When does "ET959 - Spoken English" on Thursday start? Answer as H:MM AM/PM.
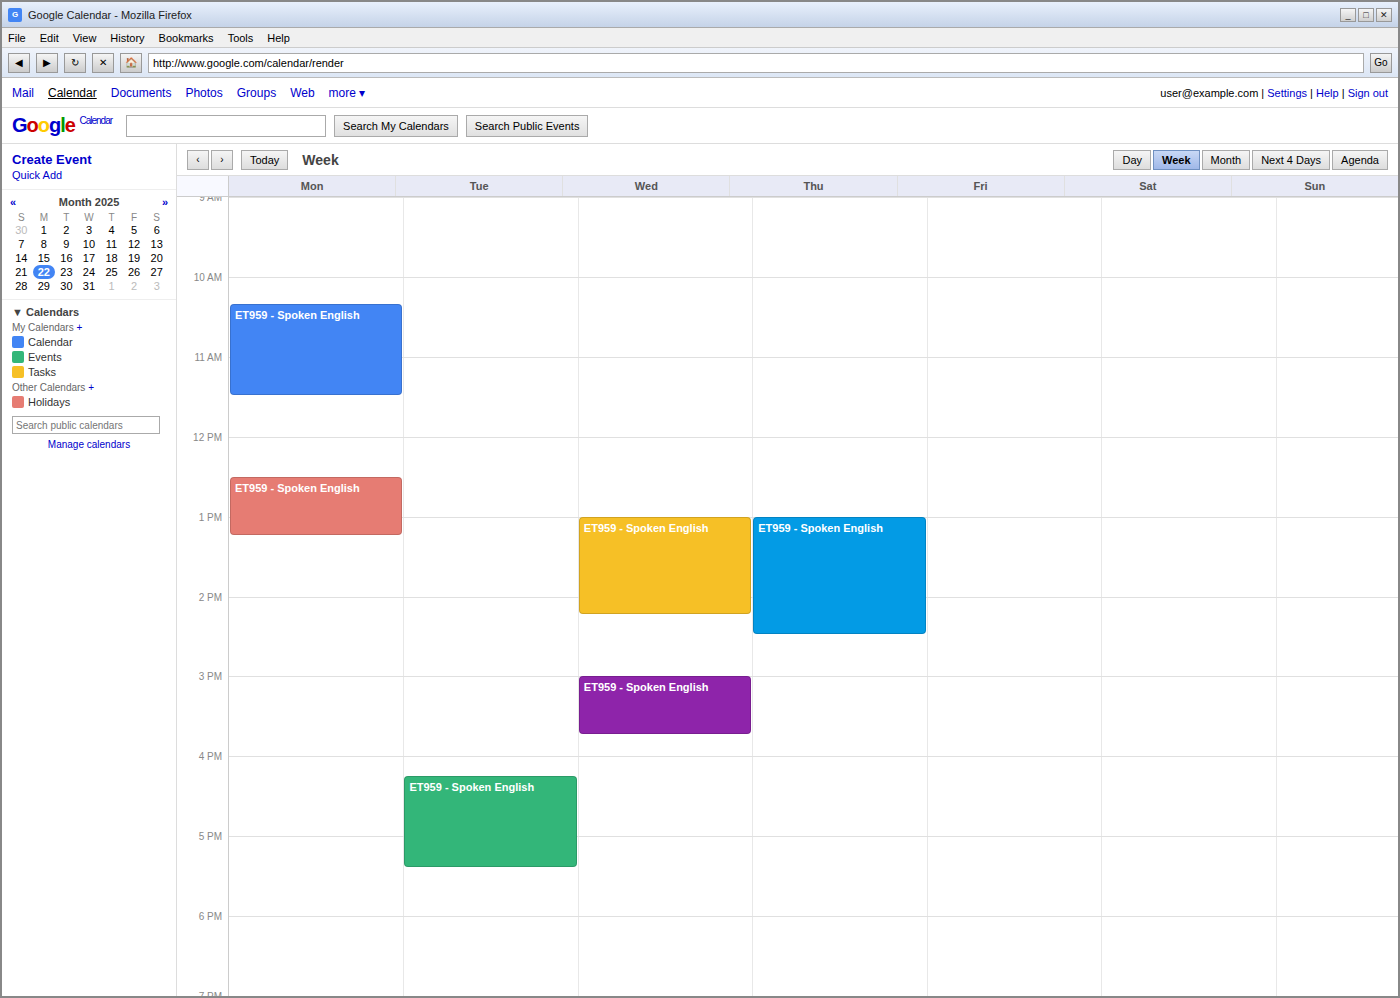
1:00 PM